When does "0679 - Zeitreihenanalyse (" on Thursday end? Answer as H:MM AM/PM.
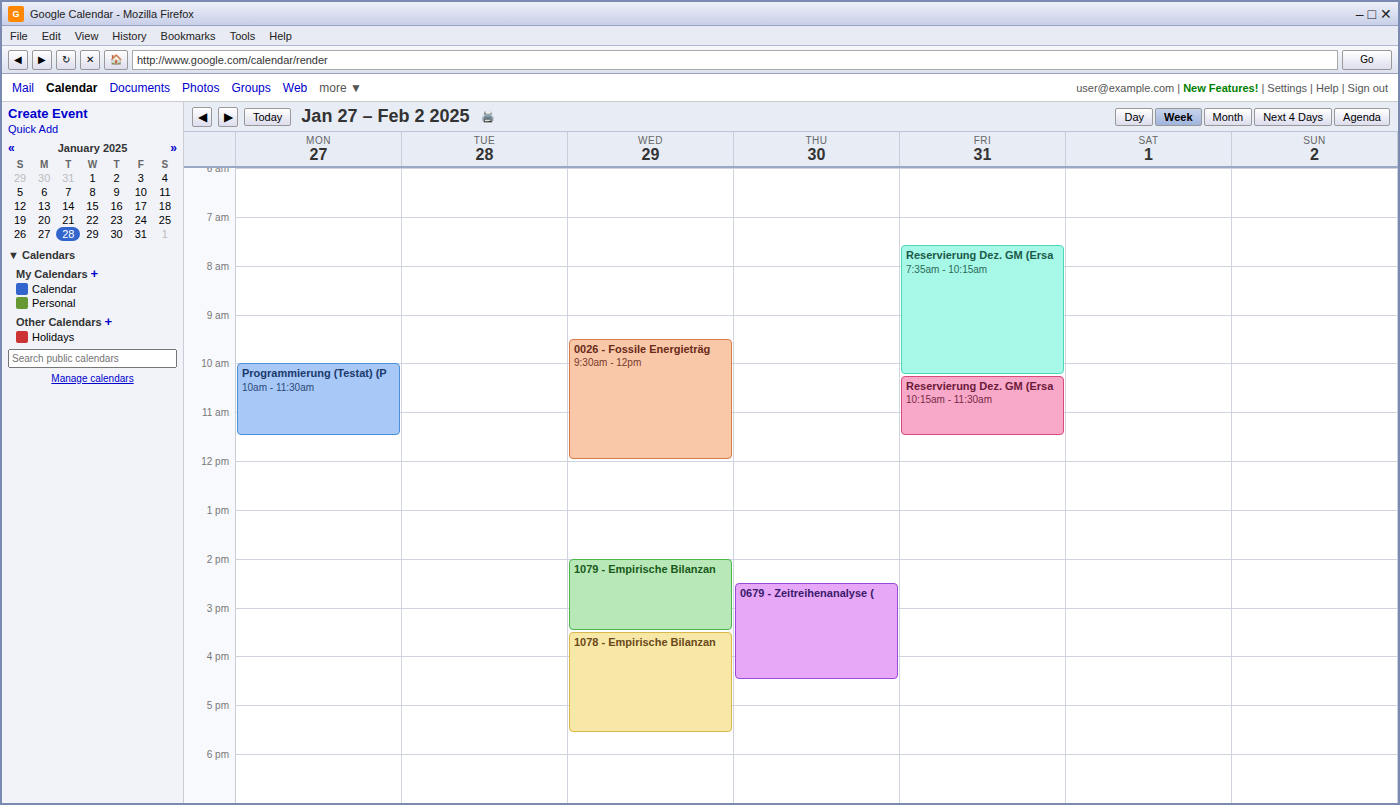
4:30 PM